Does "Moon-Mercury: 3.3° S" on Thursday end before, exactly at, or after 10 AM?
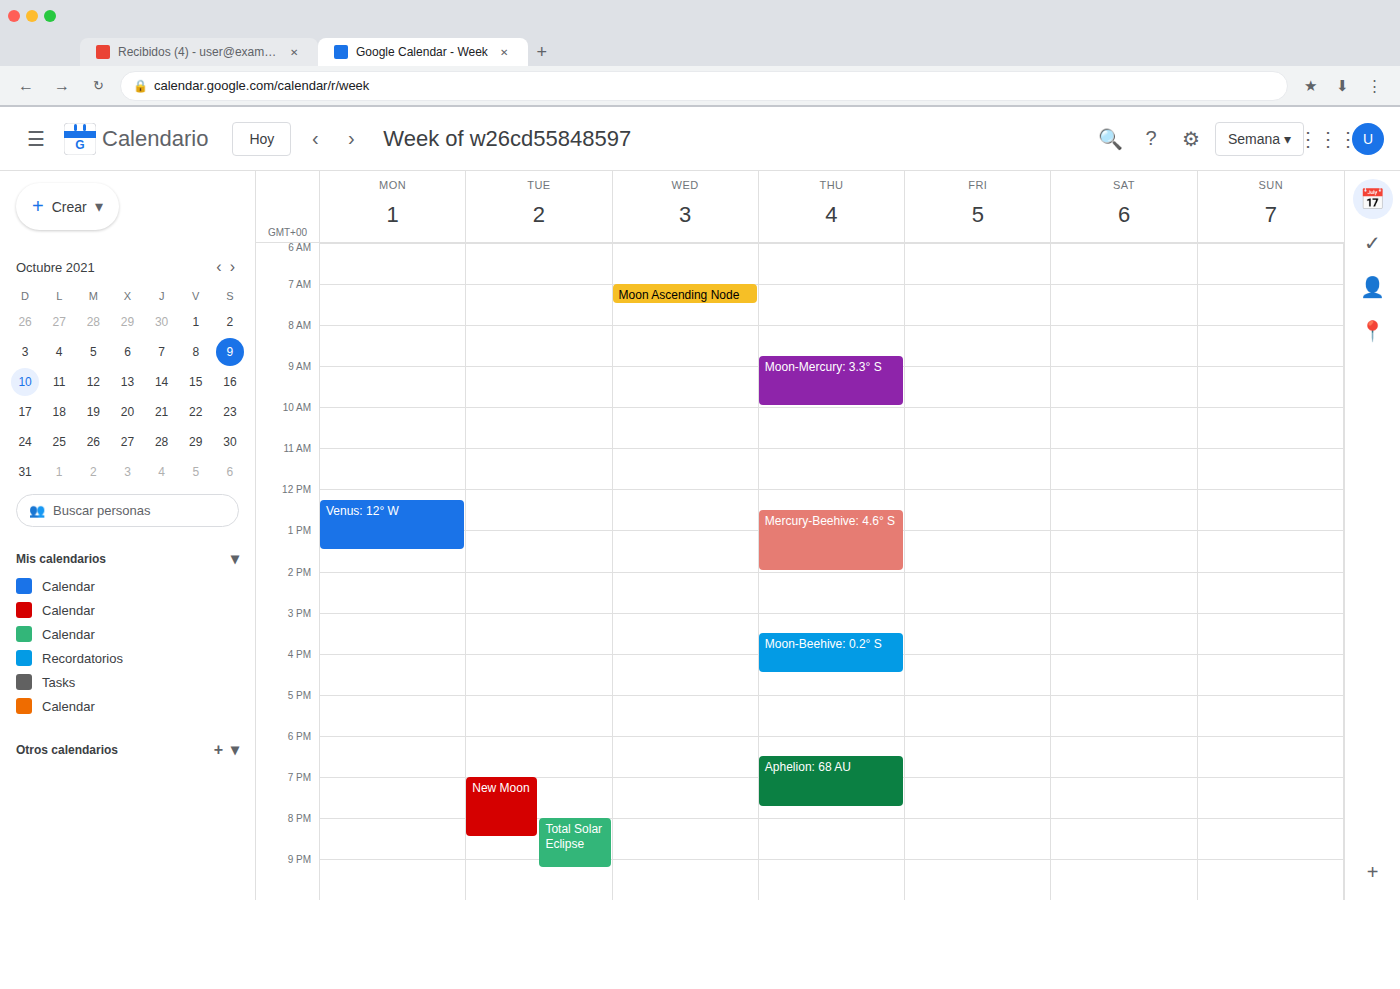
10:00 AM -- exactly at 10 AM, on the 10 AM line.